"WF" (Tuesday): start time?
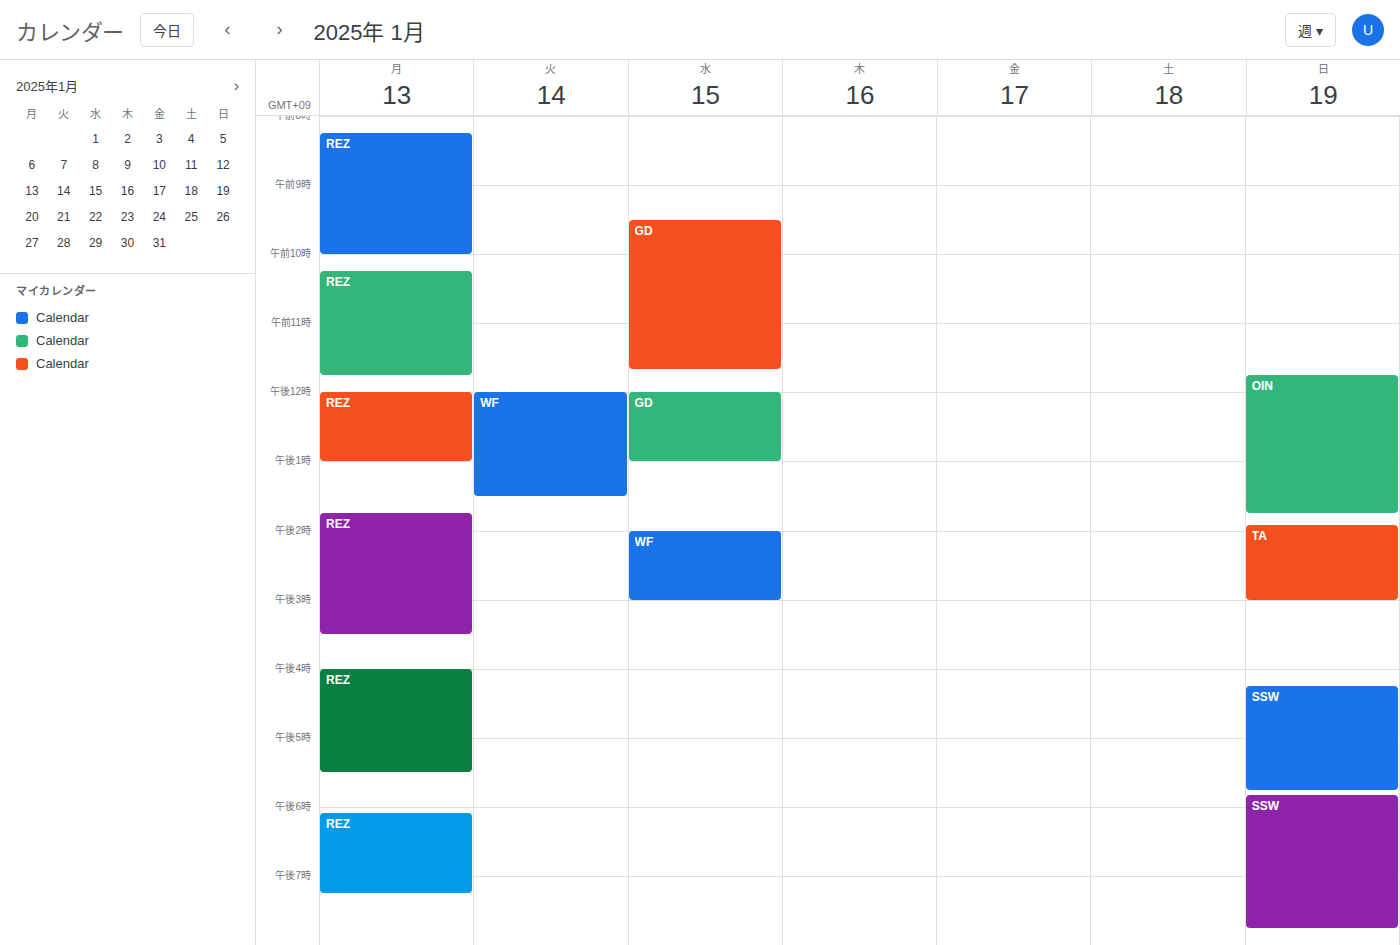
12:00 PM